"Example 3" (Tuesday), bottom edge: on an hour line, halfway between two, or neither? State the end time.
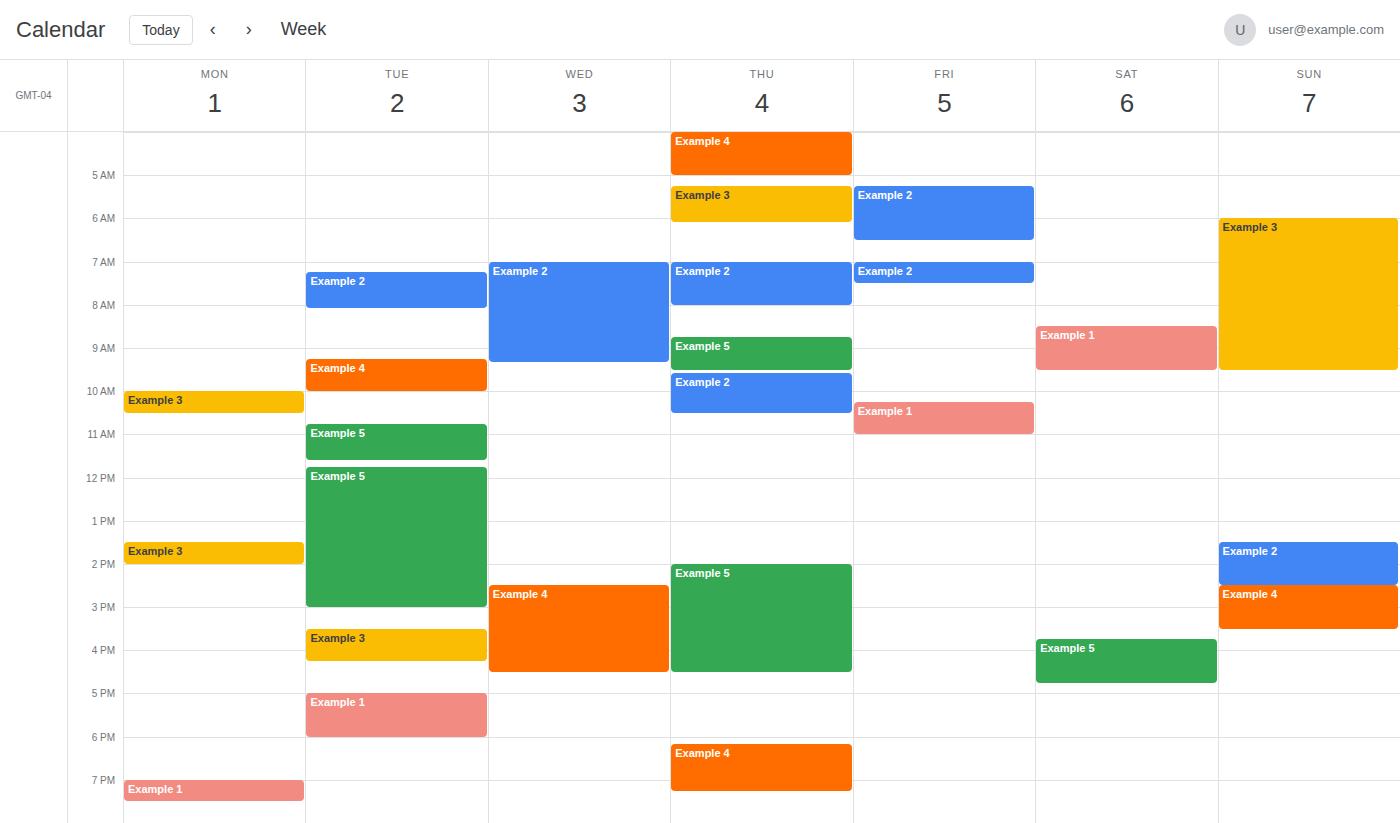
4:15 PM -- neither: a quarter of the way from the 4 PM line to the 5 PM line.